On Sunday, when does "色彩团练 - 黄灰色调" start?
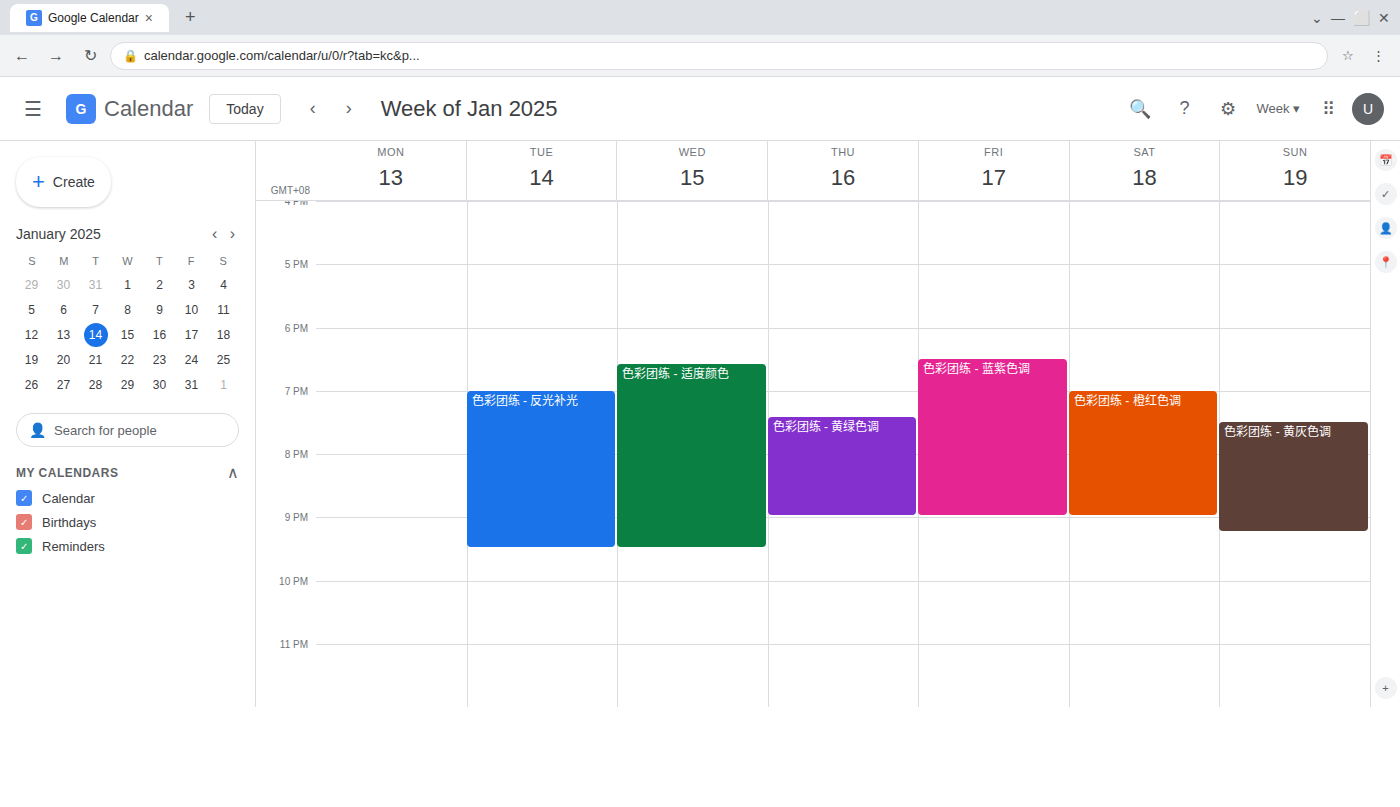
7:30 PM